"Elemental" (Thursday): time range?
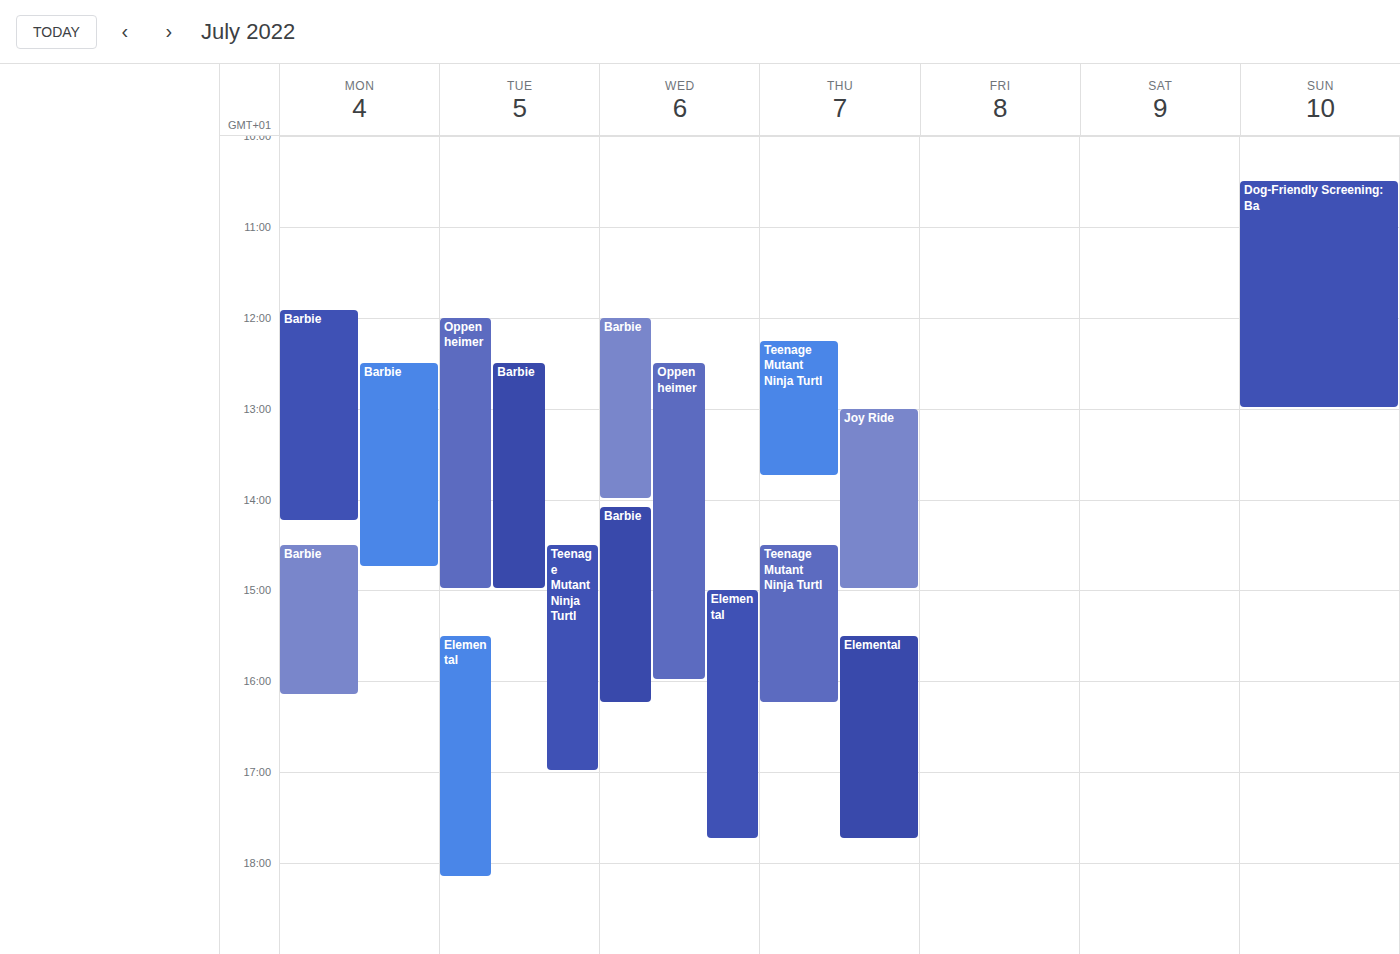
3:30 PM to 5:45 PM